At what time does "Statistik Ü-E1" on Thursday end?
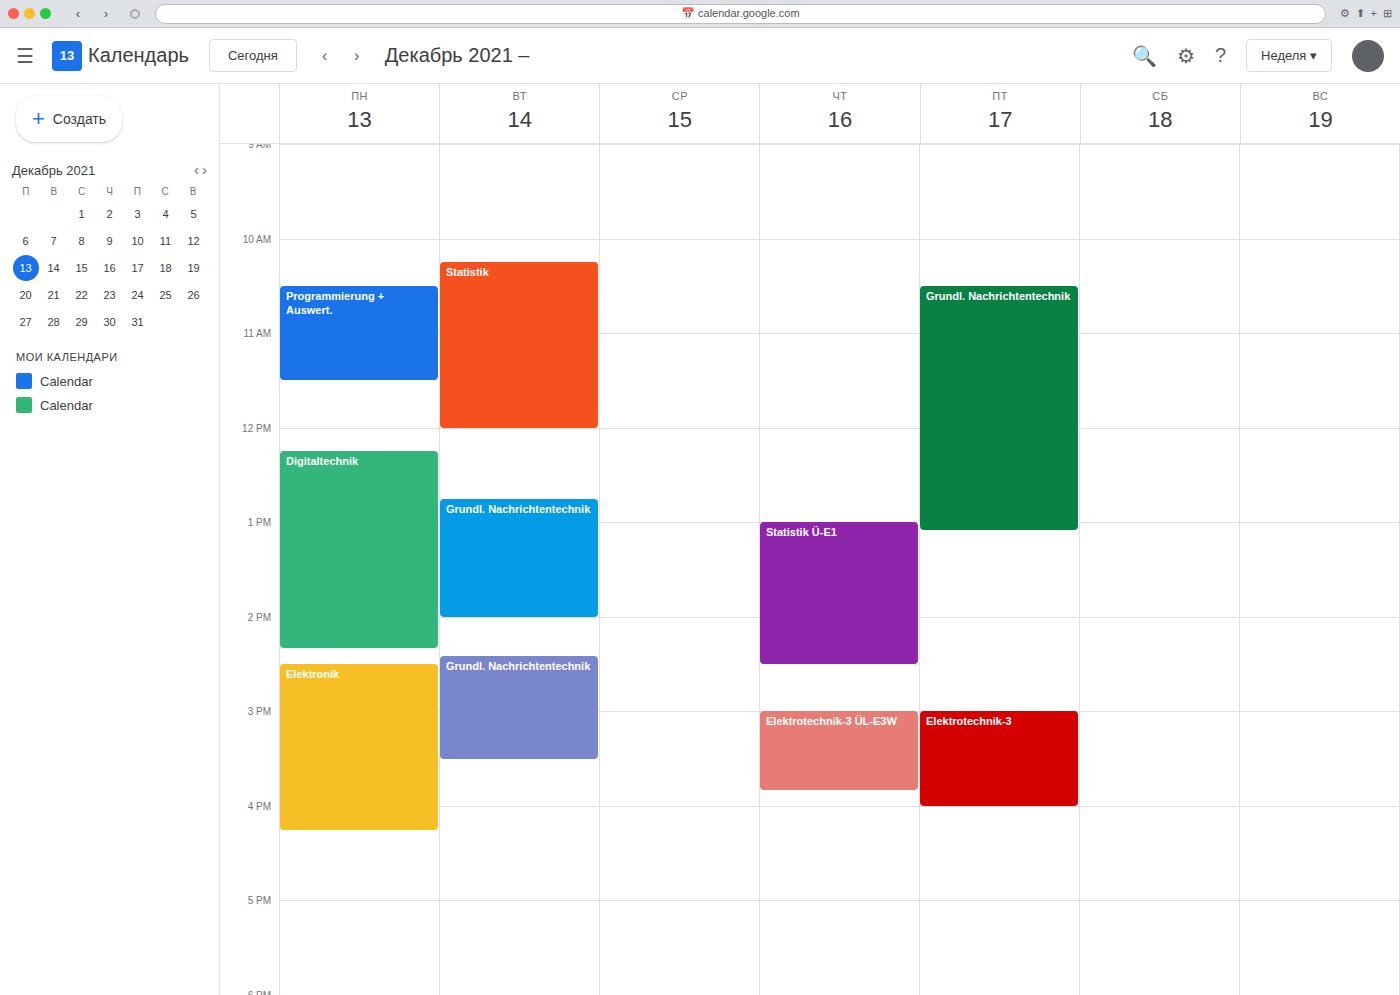
2:30 PM